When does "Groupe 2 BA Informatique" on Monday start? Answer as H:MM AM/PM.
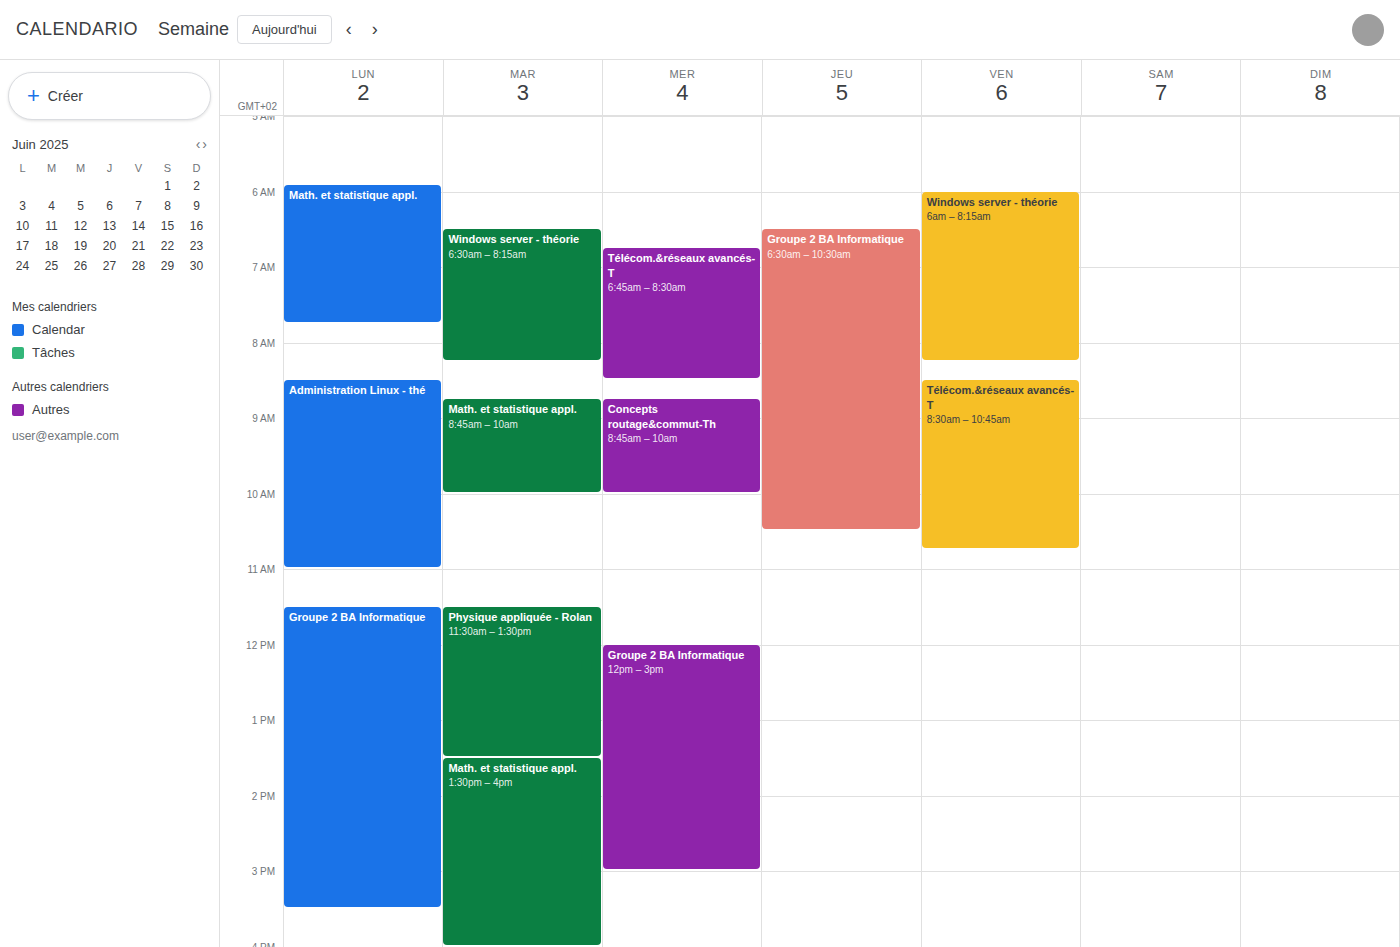
11:30 AM